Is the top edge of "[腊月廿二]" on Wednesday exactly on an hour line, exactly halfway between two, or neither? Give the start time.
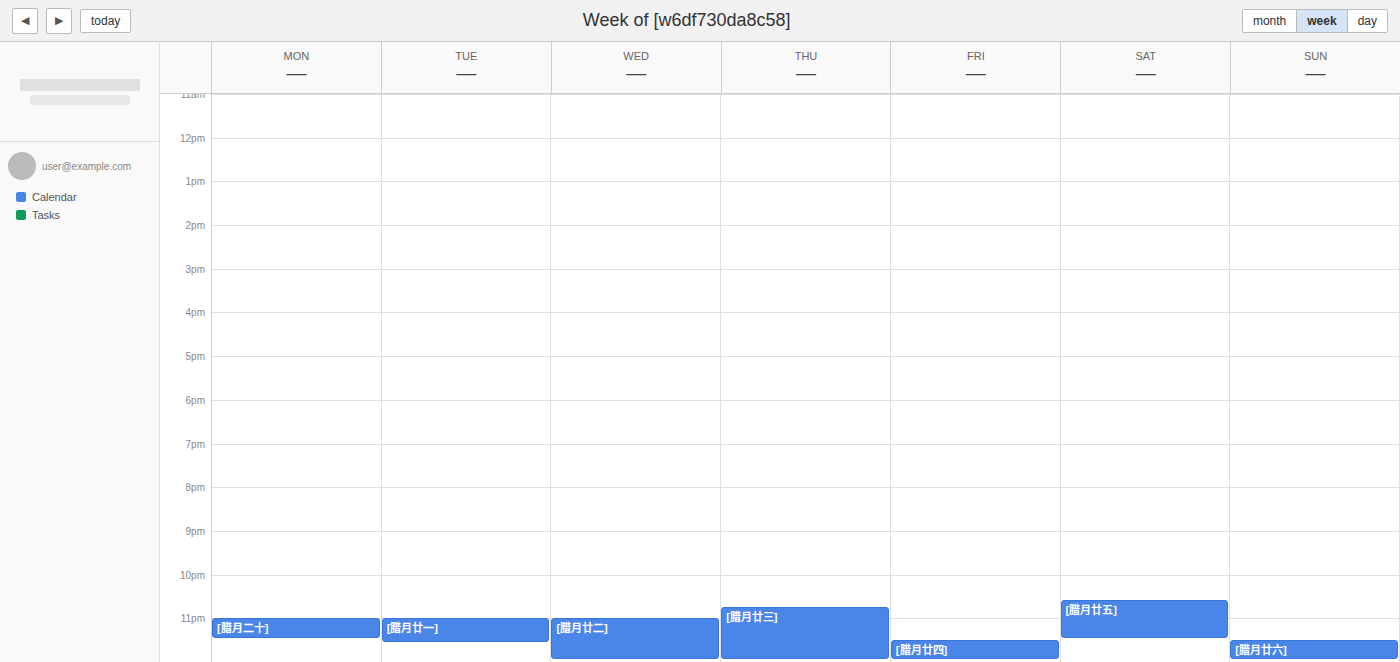
11:00 PM -- exactly on the 11 PM line.